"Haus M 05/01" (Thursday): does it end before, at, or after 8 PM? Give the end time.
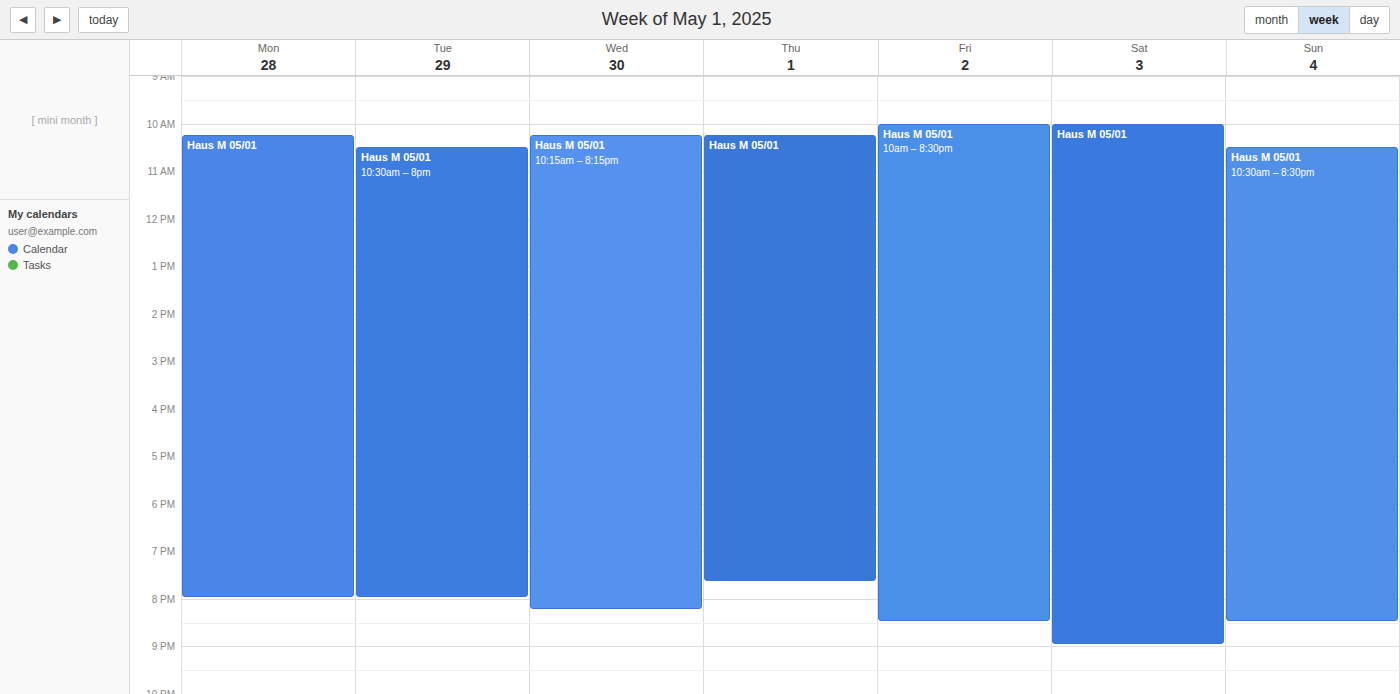
7:40 PM -- before 8 PM, 20 minutes above the 8 PM line.